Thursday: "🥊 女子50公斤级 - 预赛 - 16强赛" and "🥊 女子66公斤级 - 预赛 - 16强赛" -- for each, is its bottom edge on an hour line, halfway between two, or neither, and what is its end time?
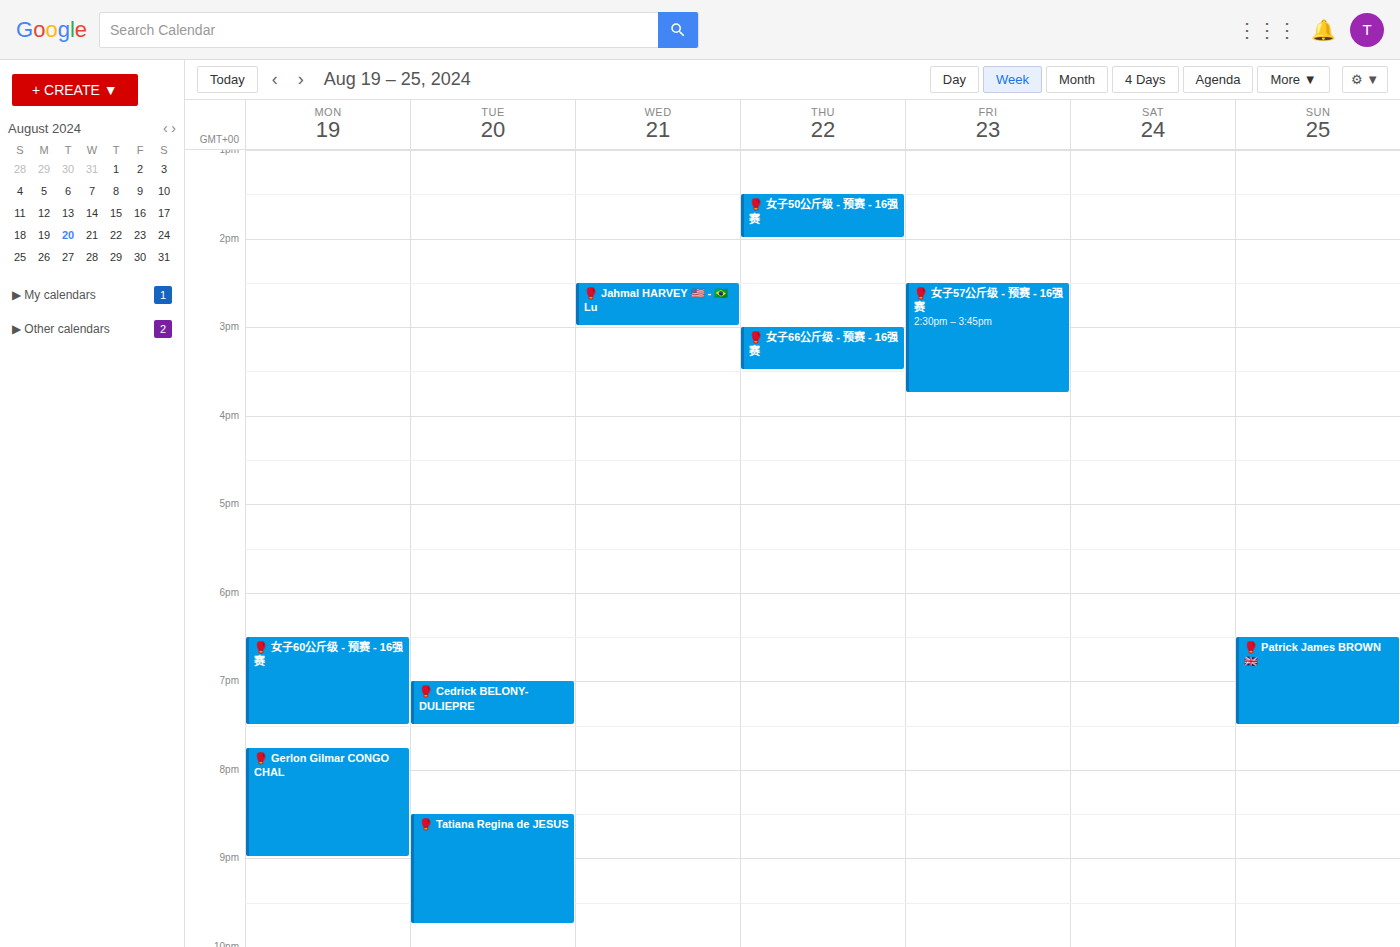
"🥊 女子50公斤级 - 预赛 - 16强赛": 2:00 PM, exactly on the 2 PM line. "🥊 女子66公斤级 - 预赛 - 16强赛": 3:30 PM, halfway between the 3 PM and 4 PM lines.